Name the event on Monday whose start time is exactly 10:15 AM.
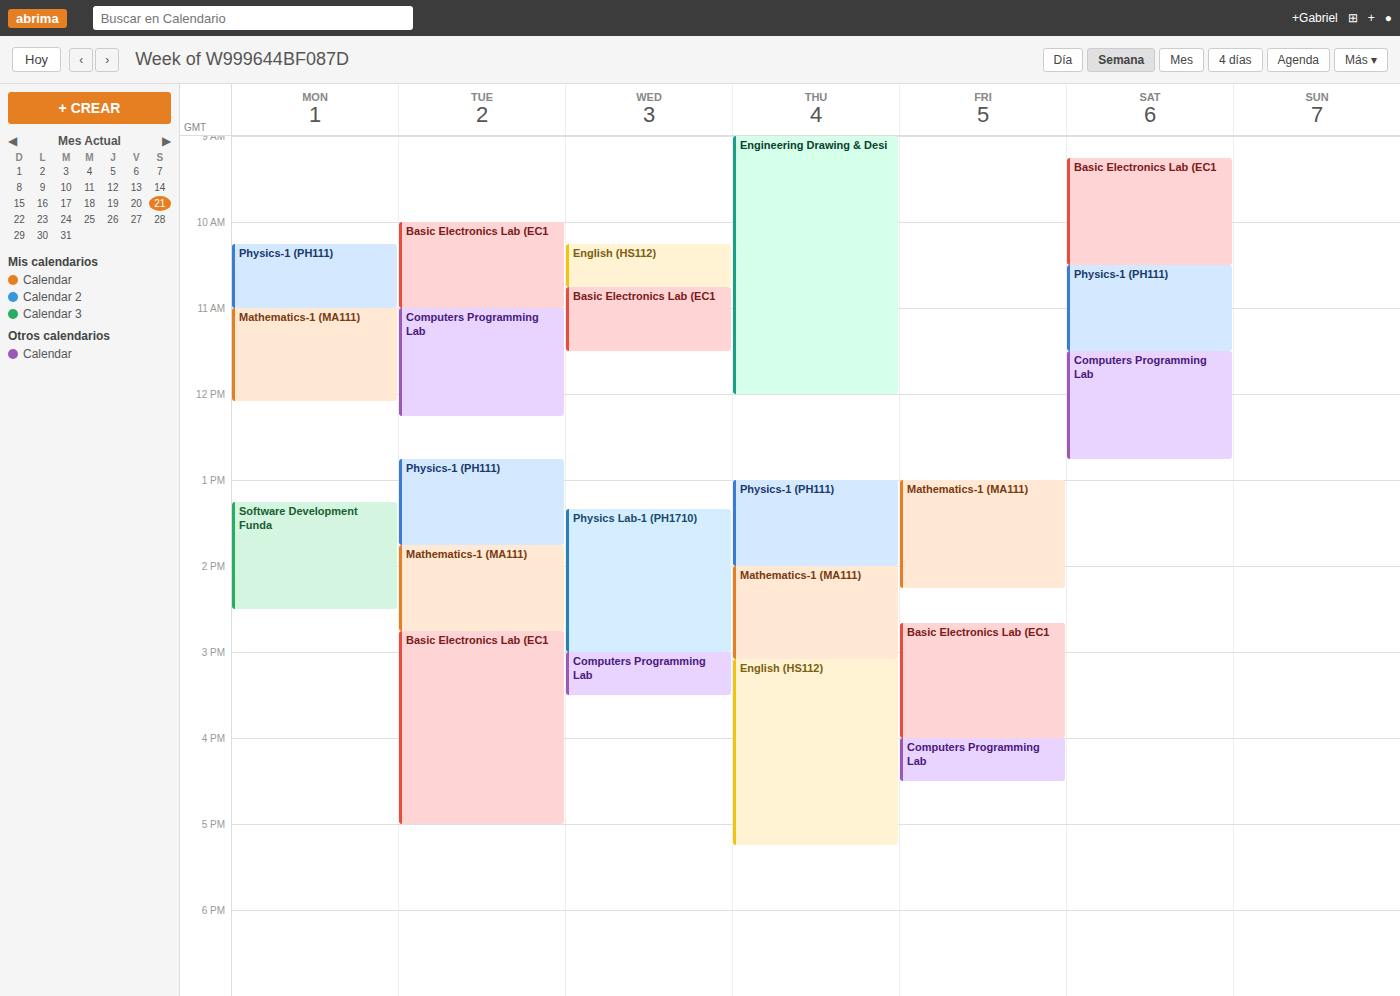
"Physics-1 (PH111)"